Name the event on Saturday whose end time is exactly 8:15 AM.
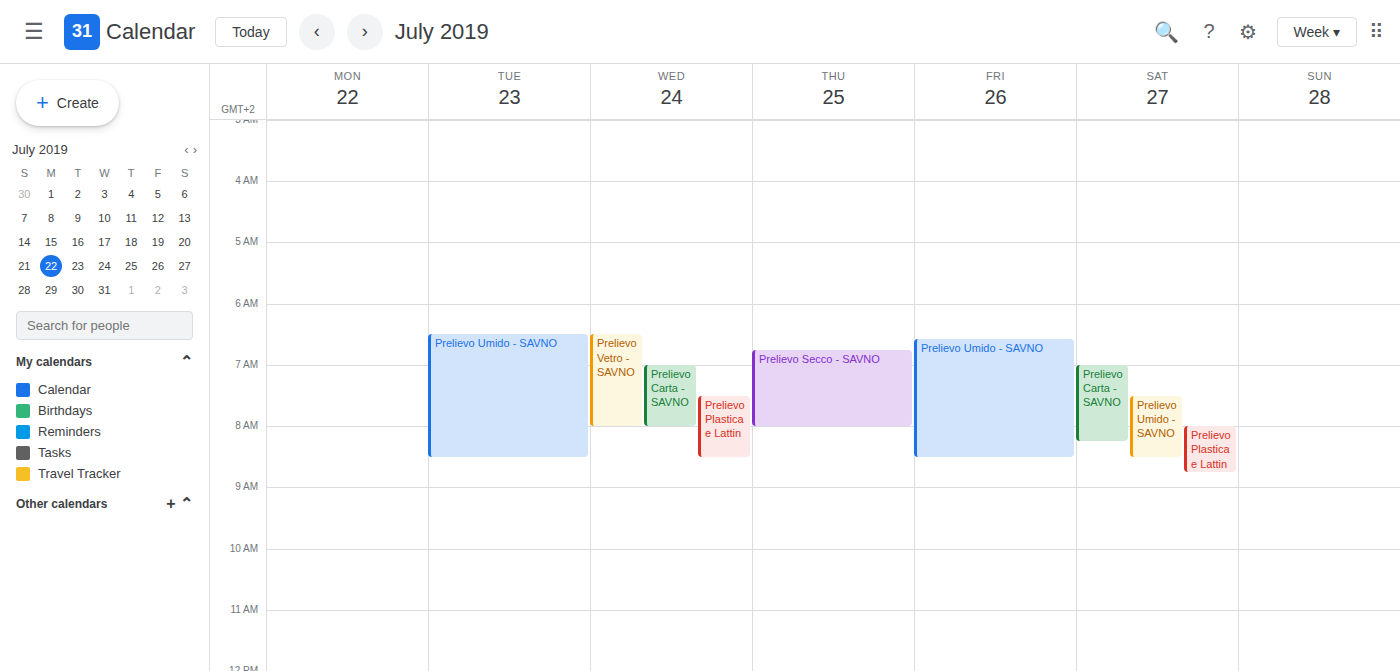
"Prelievo Carta - SAVNO"